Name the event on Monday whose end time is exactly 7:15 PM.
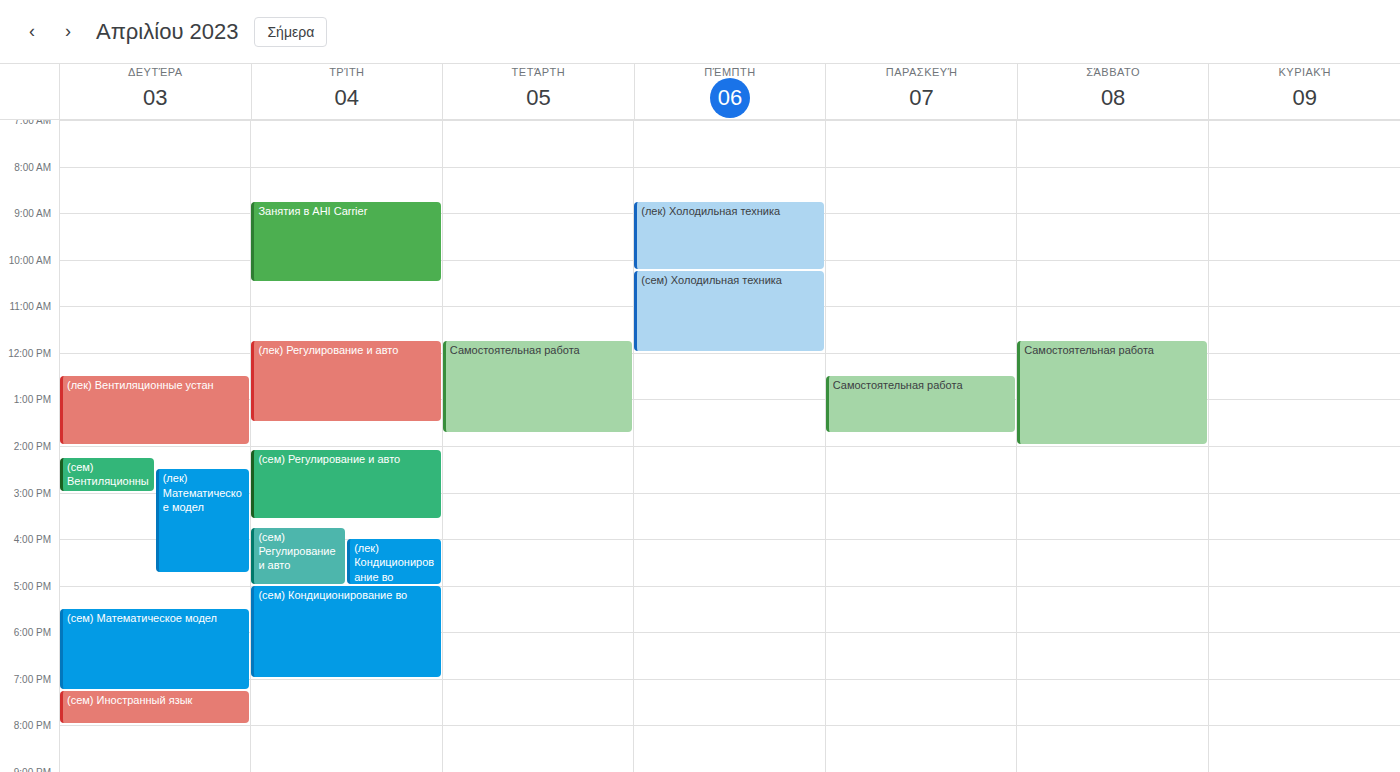
"(сем) Математическое модел"